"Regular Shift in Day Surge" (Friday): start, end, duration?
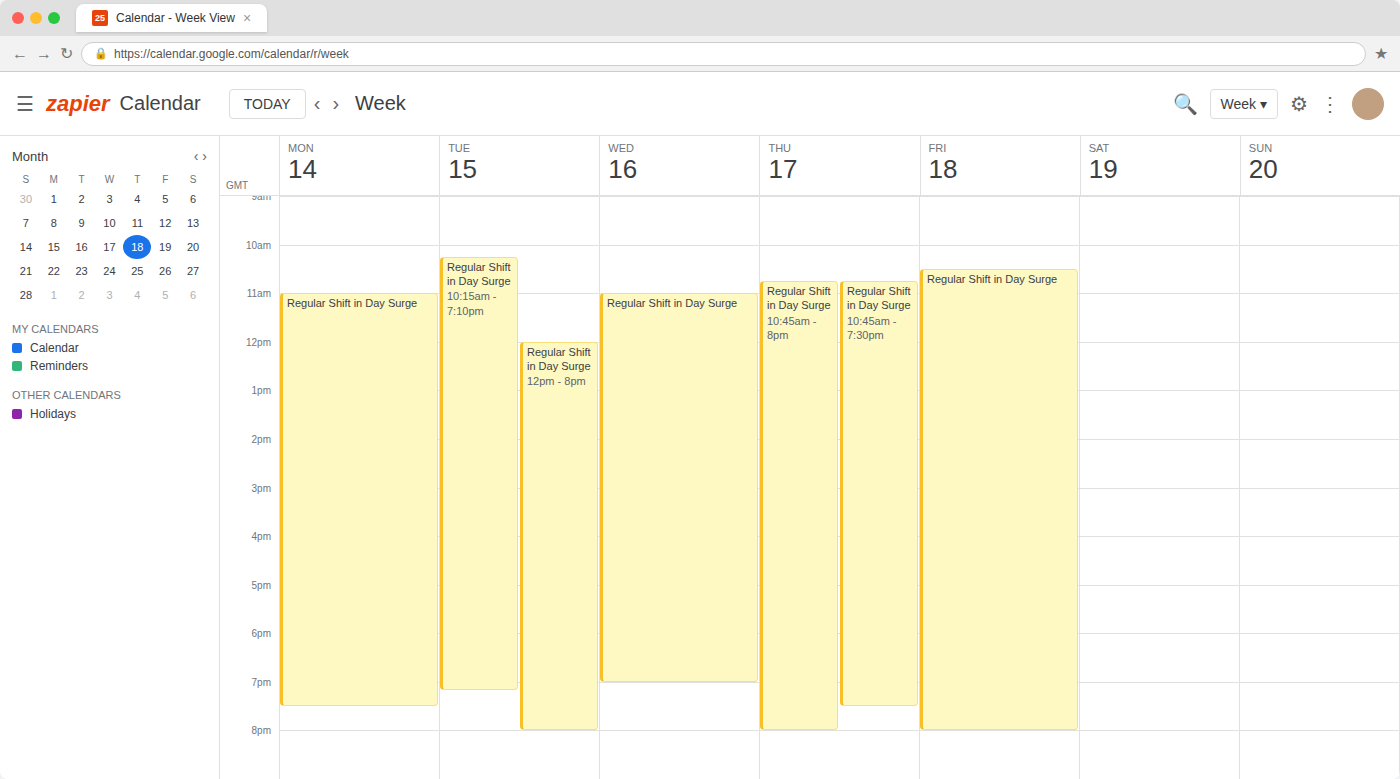
10:30 AM to 8:00 PM, 9 hours 30 minutes